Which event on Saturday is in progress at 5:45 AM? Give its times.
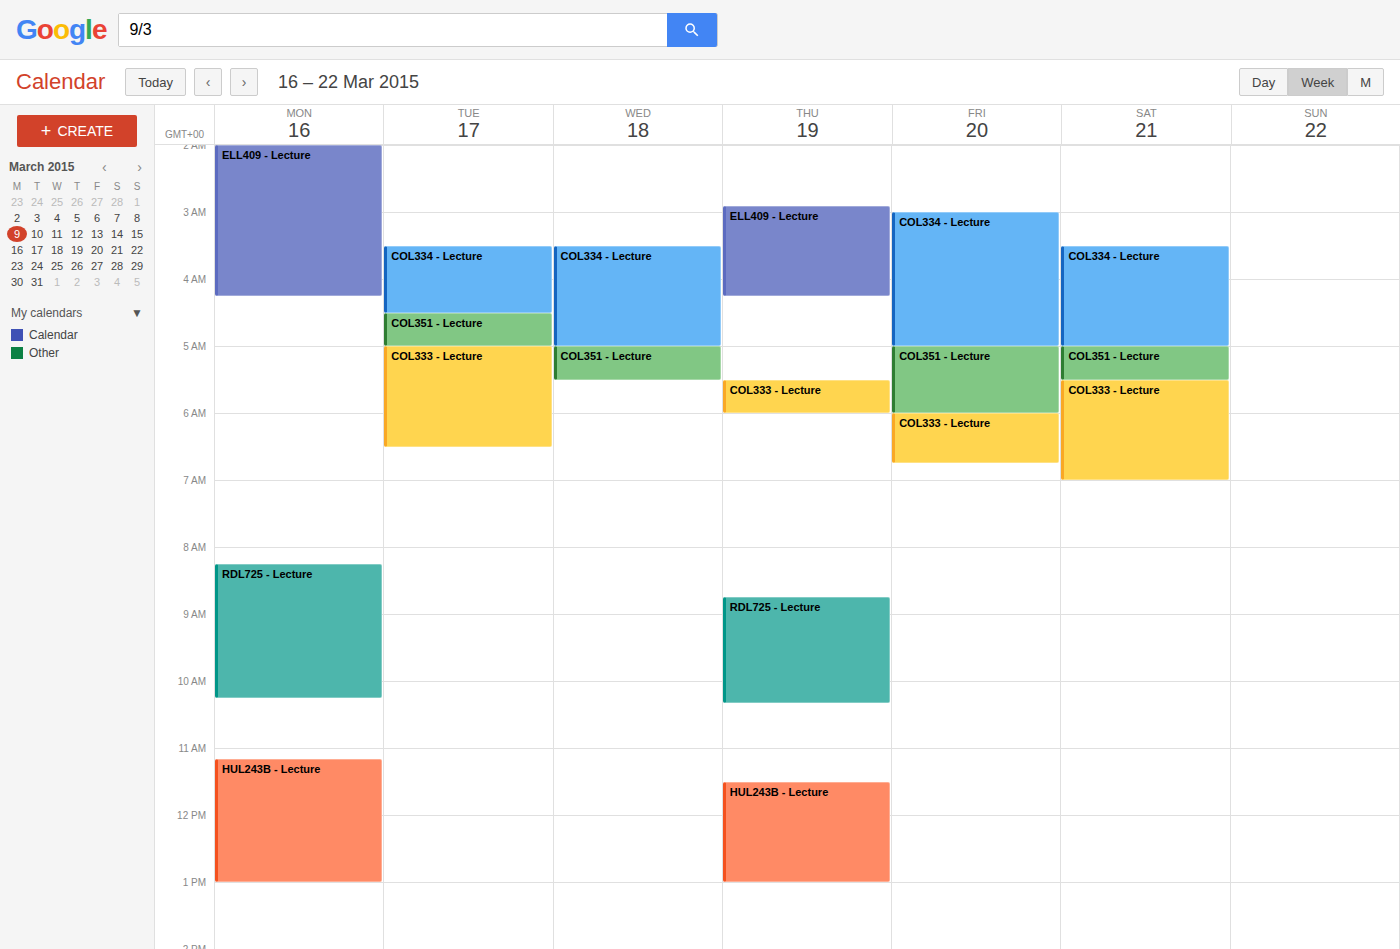
"COL333 - Lecture", 5:30 AM to 7:00 AM